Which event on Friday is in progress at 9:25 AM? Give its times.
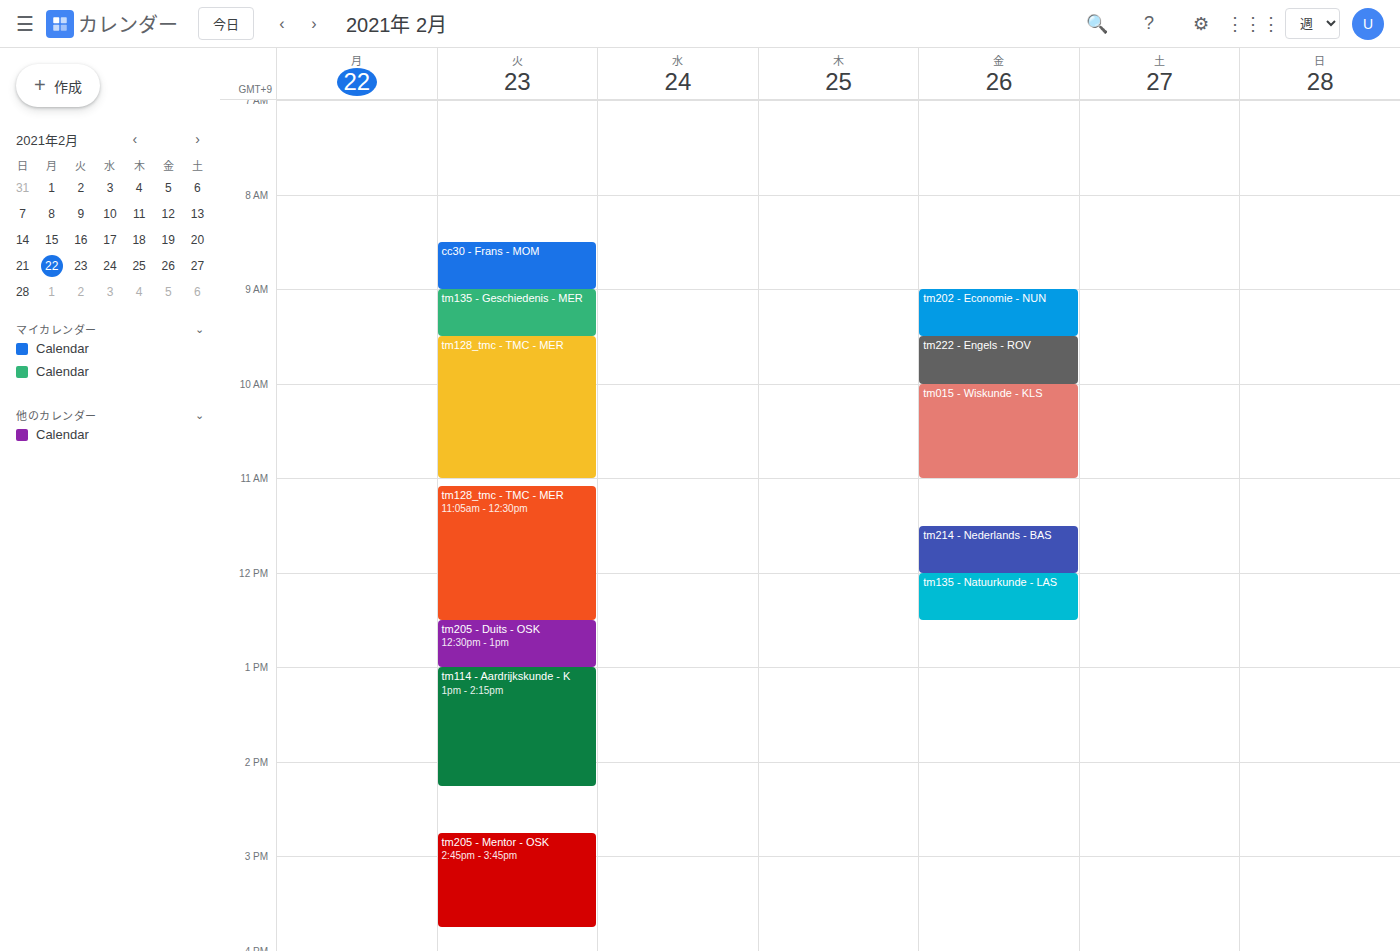
"tm202 - Economie - NUN", 9:00 AM to 9:30 AM